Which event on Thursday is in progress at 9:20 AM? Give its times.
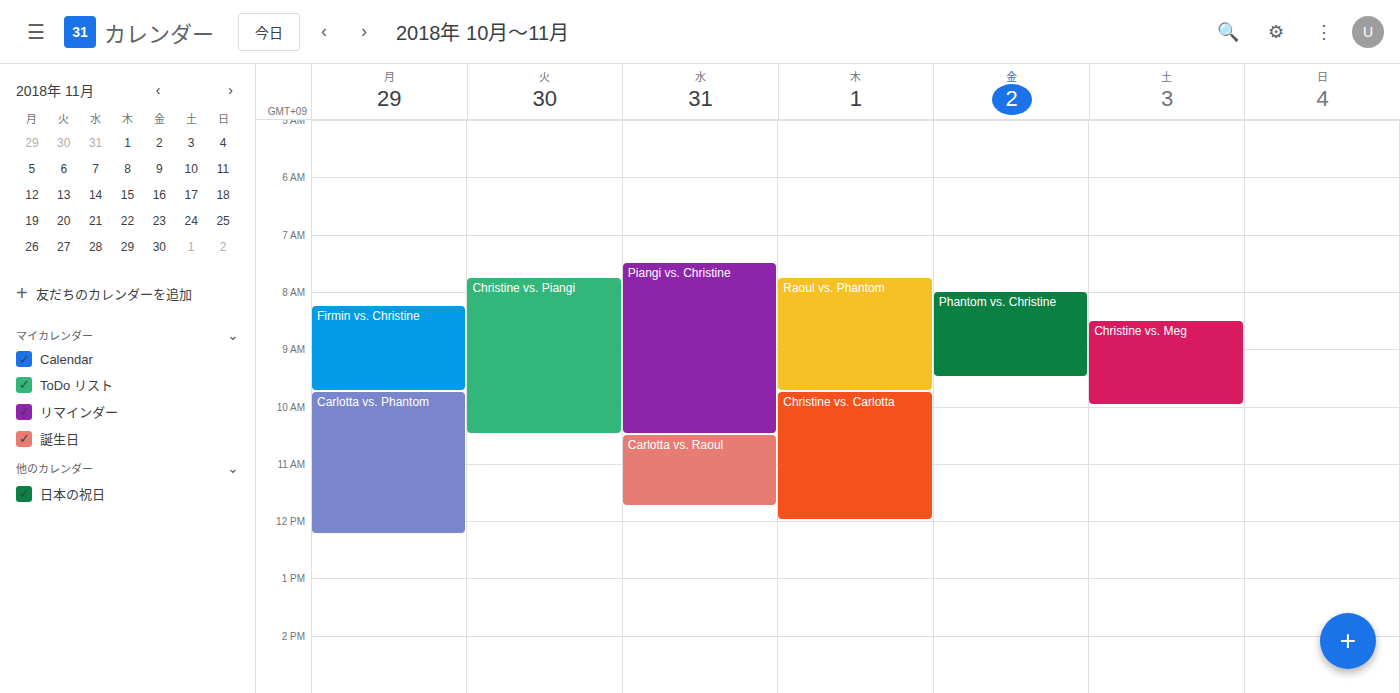
"Raoul vs. Phantom", 7:45 AM to 9:45 AM